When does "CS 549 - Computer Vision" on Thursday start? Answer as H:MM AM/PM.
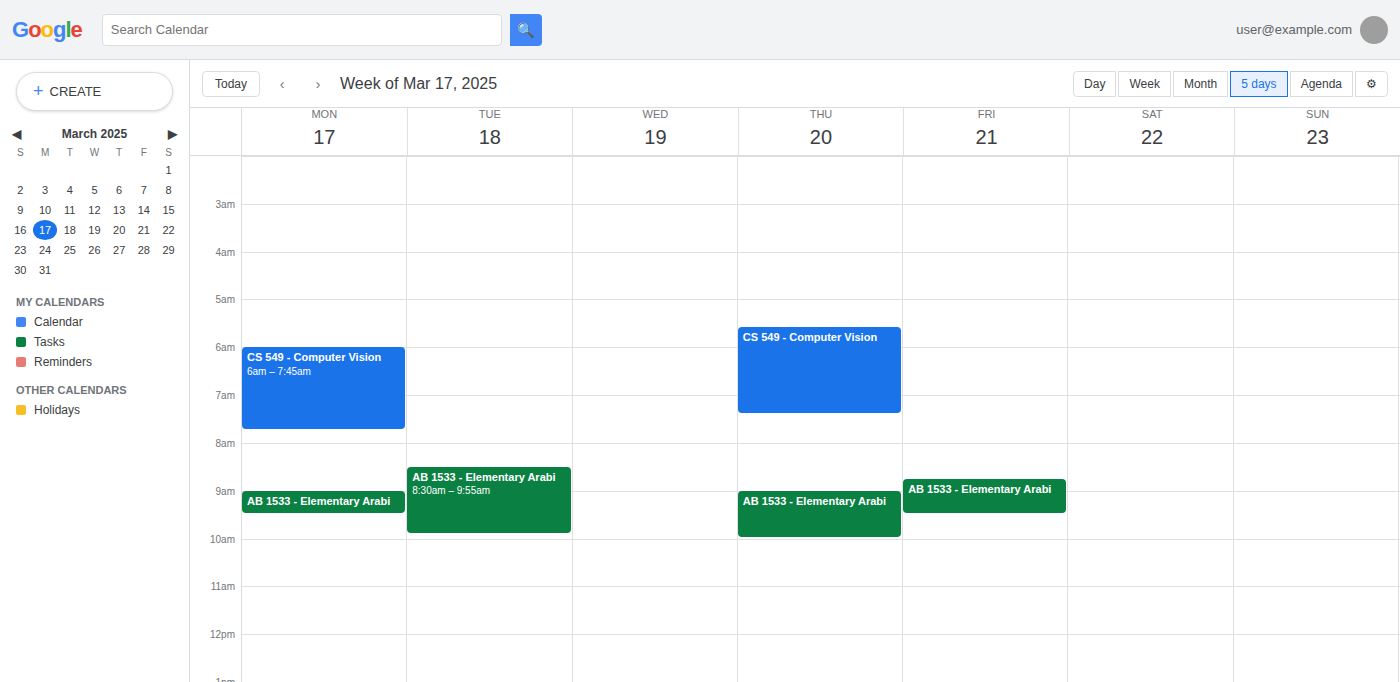
5:35 AM